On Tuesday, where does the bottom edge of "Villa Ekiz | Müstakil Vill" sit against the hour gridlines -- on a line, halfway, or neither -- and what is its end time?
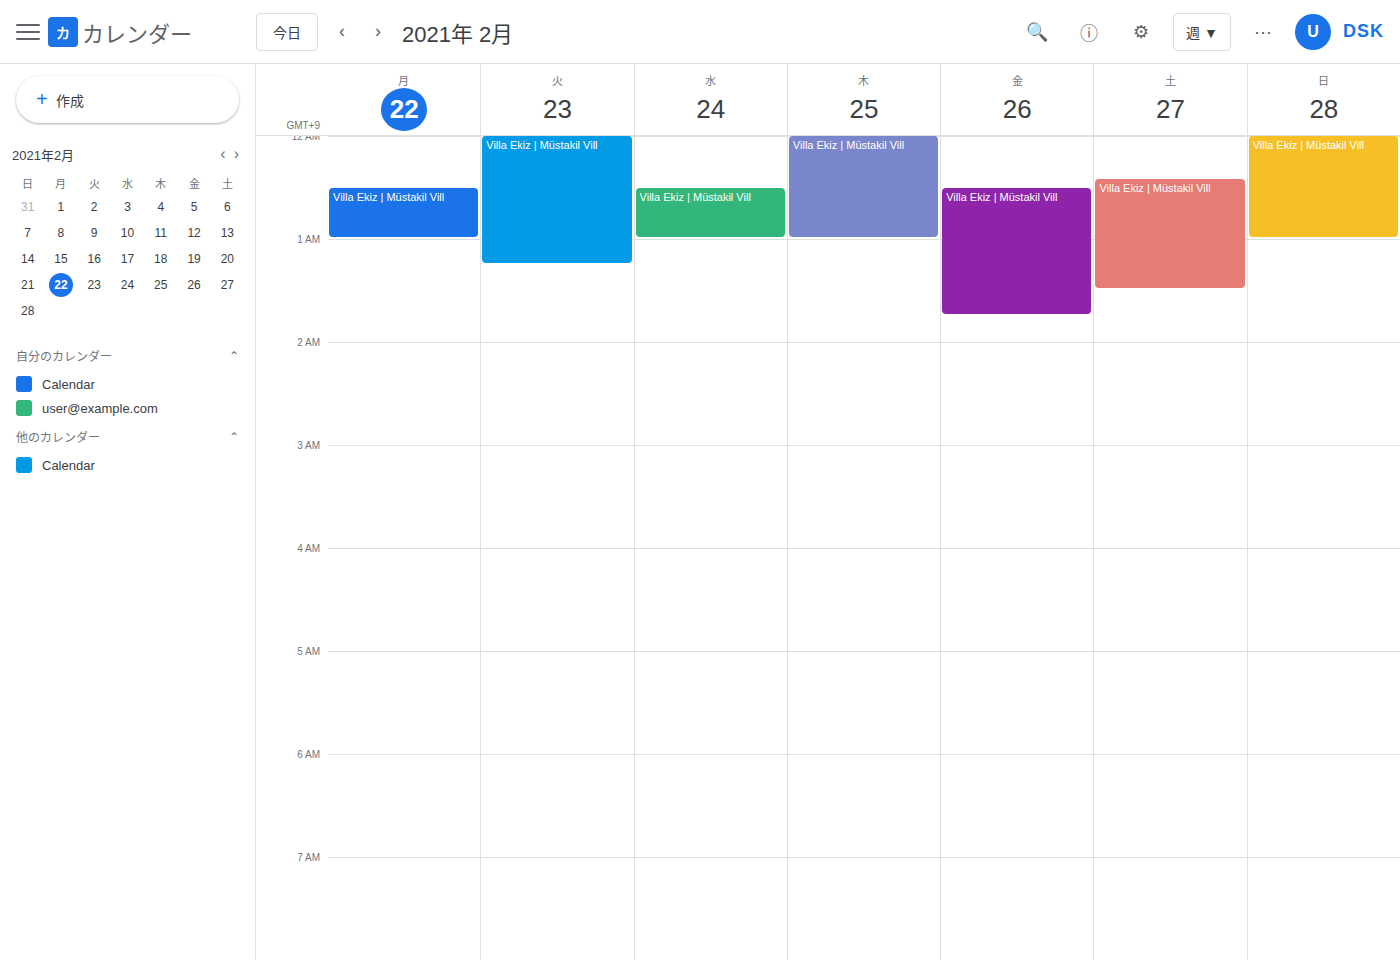
1:15 AM -- neither: a quarter of the way from the 1 AM line to the 2 AM line.